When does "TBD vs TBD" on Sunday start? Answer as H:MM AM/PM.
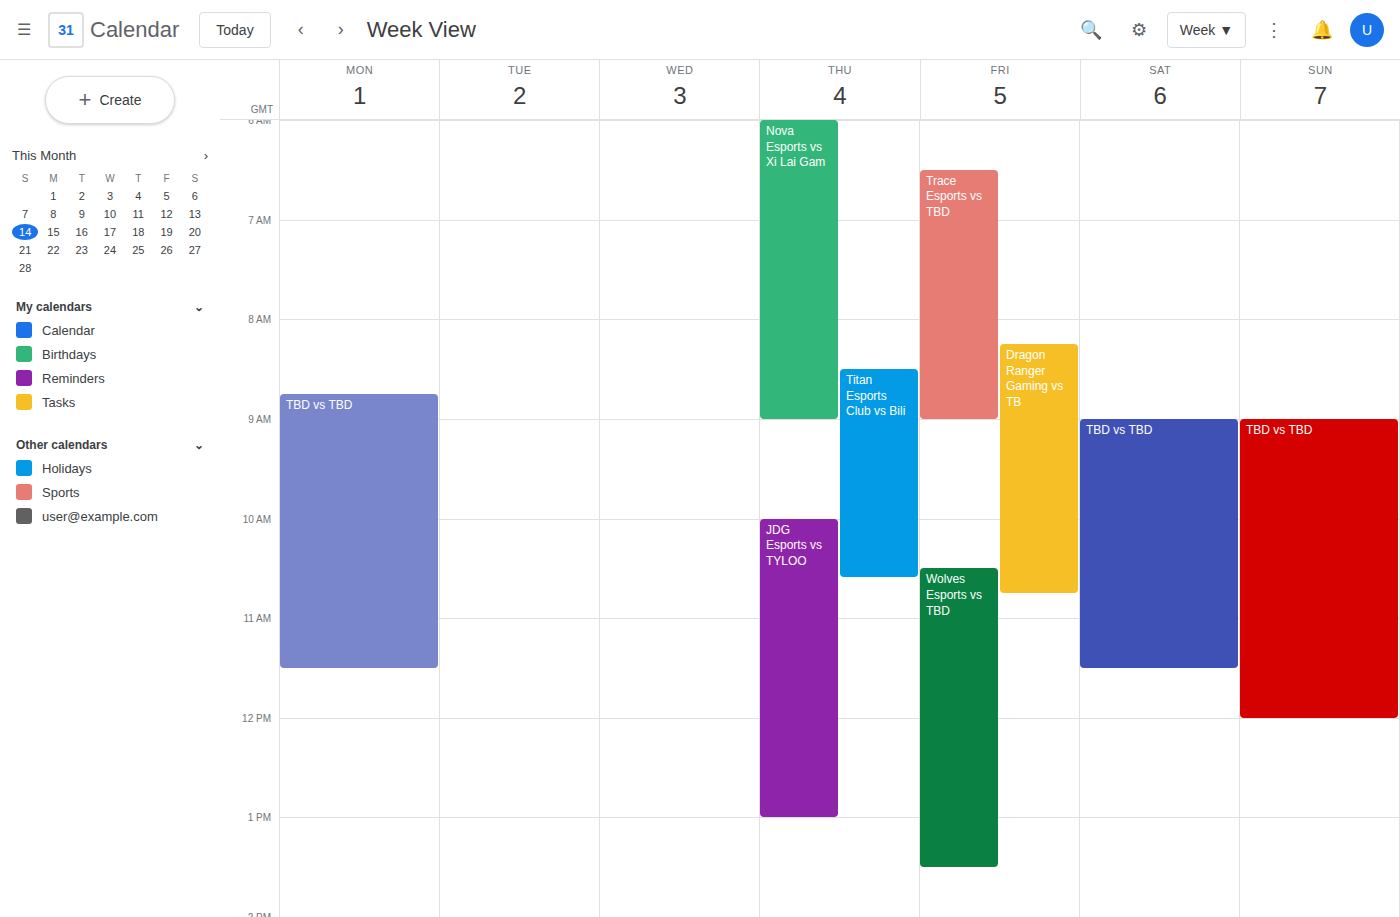
9:00 AM